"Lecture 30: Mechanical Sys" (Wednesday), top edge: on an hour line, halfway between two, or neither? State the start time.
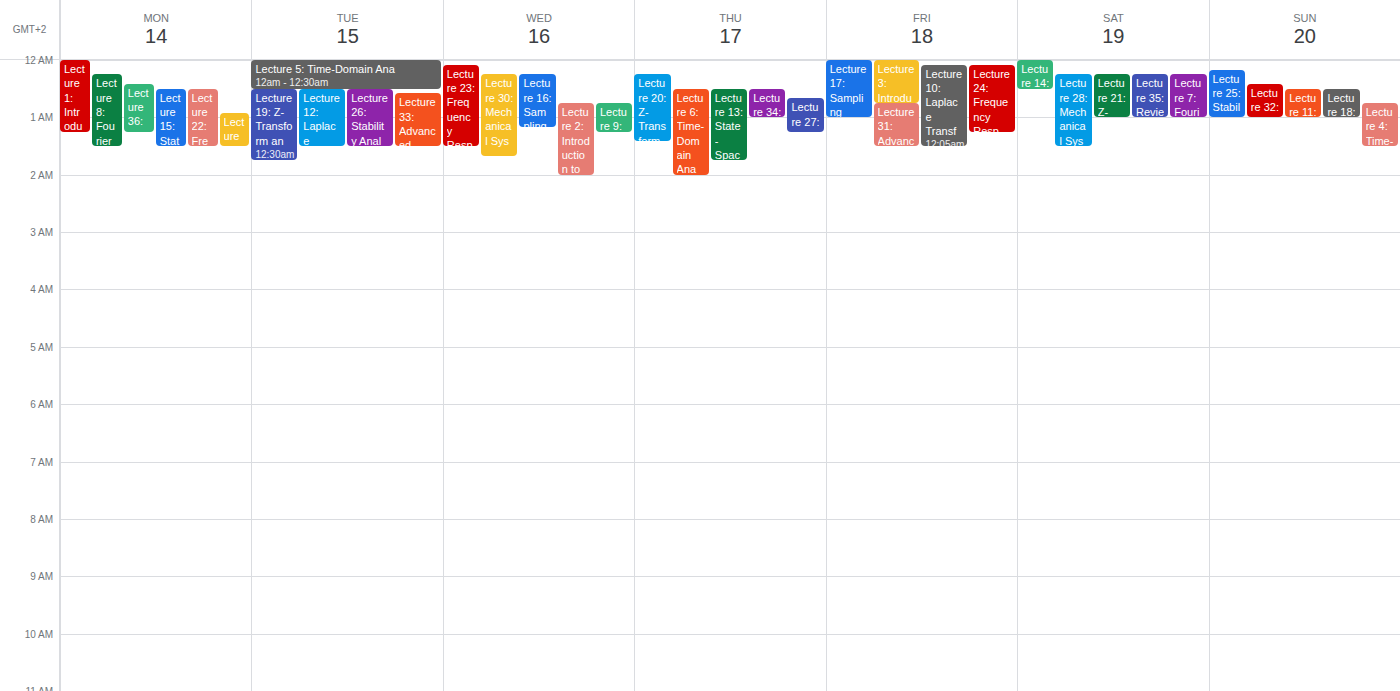
12:15 AM -- neither: a quarter of the way from the 12 AM line to the 1 AM line.